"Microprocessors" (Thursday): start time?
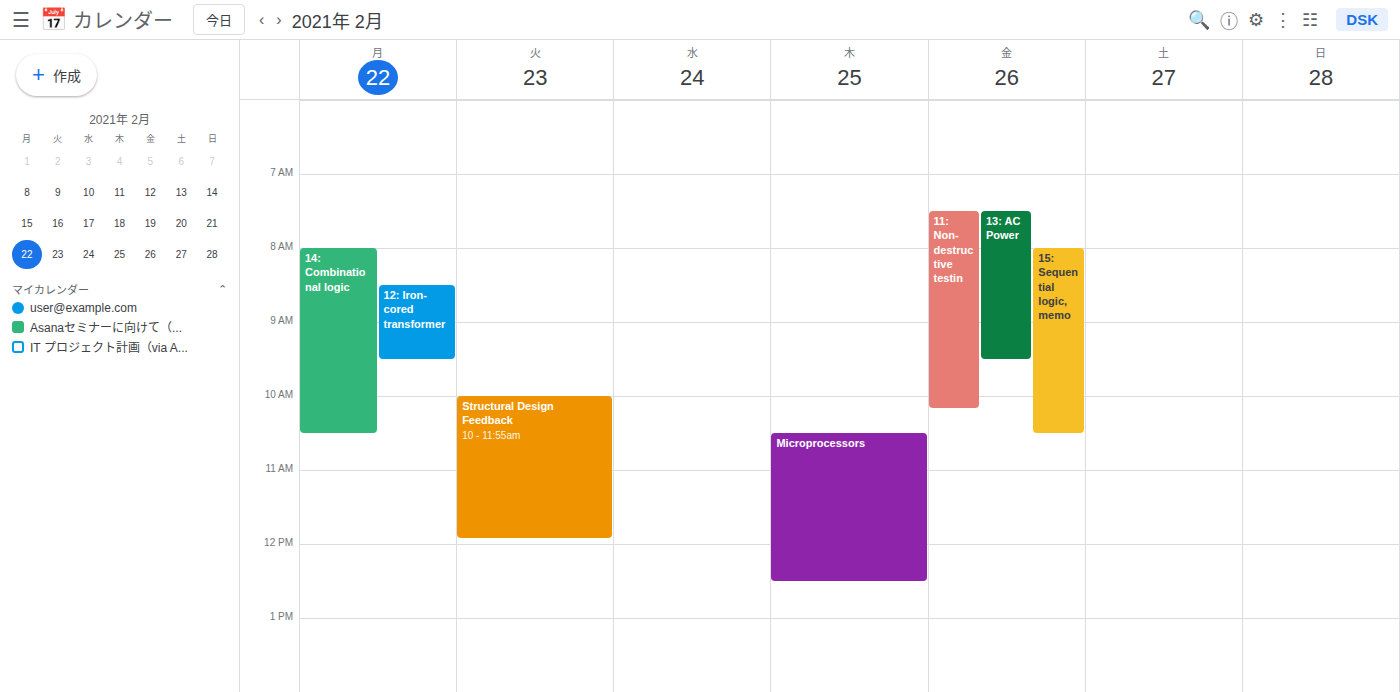
10:30 AM